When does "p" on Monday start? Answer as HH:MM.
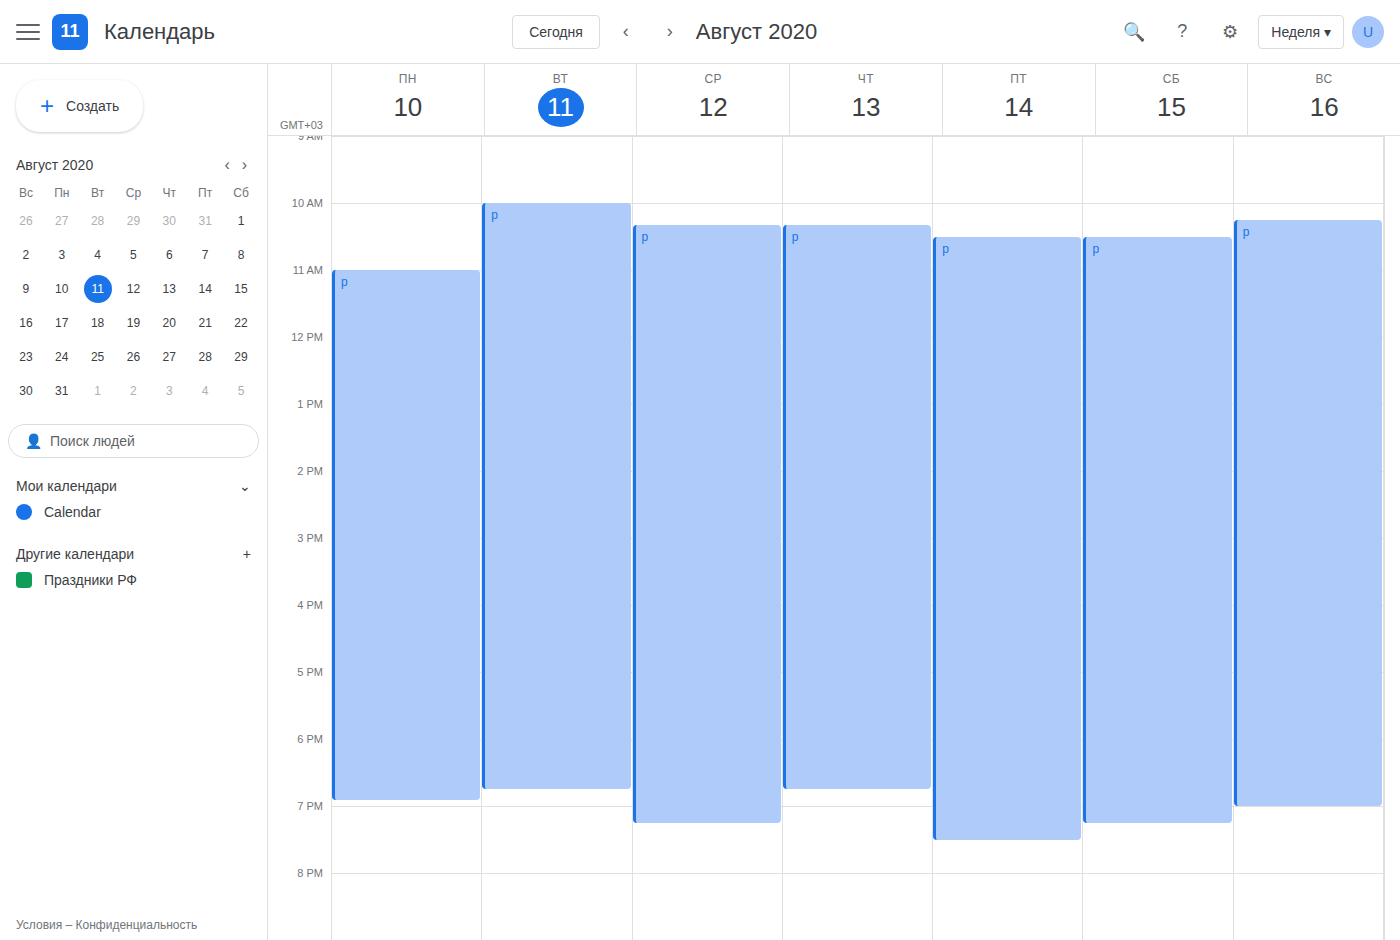
11:00